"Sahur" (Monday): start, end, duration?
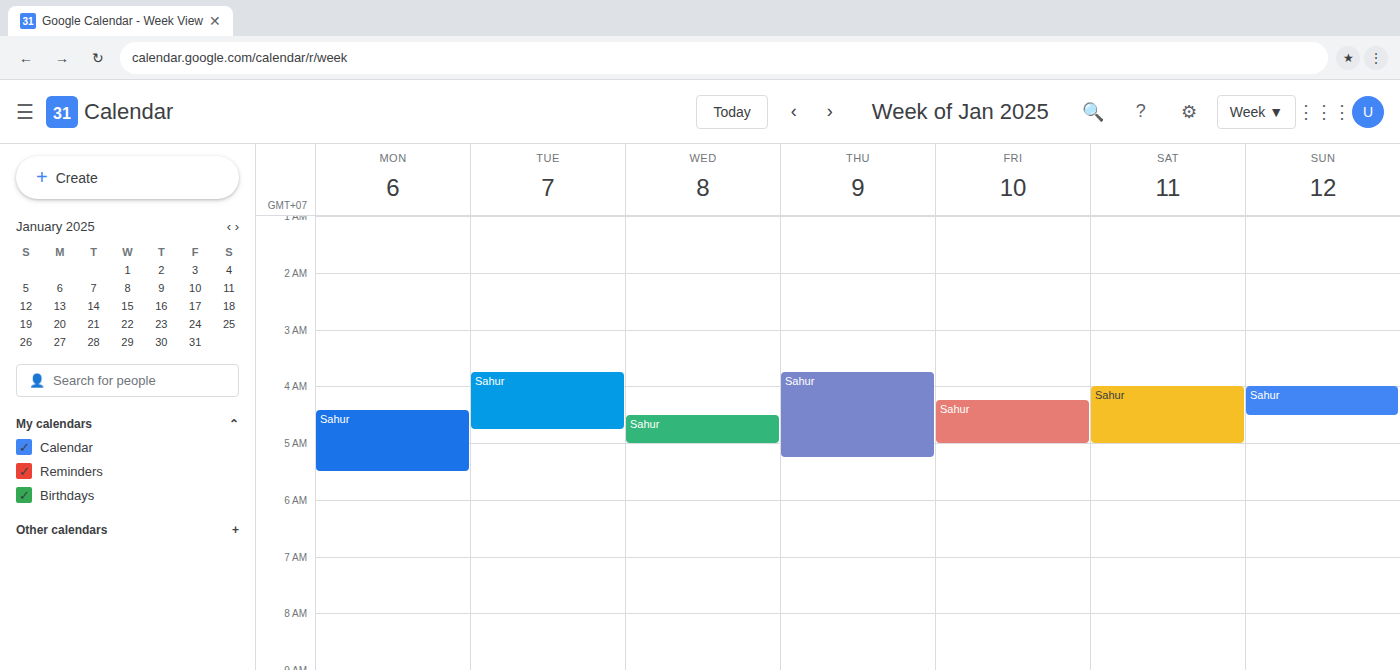
4:25 AM to 5:30 AM, 1 hour 5 minutes